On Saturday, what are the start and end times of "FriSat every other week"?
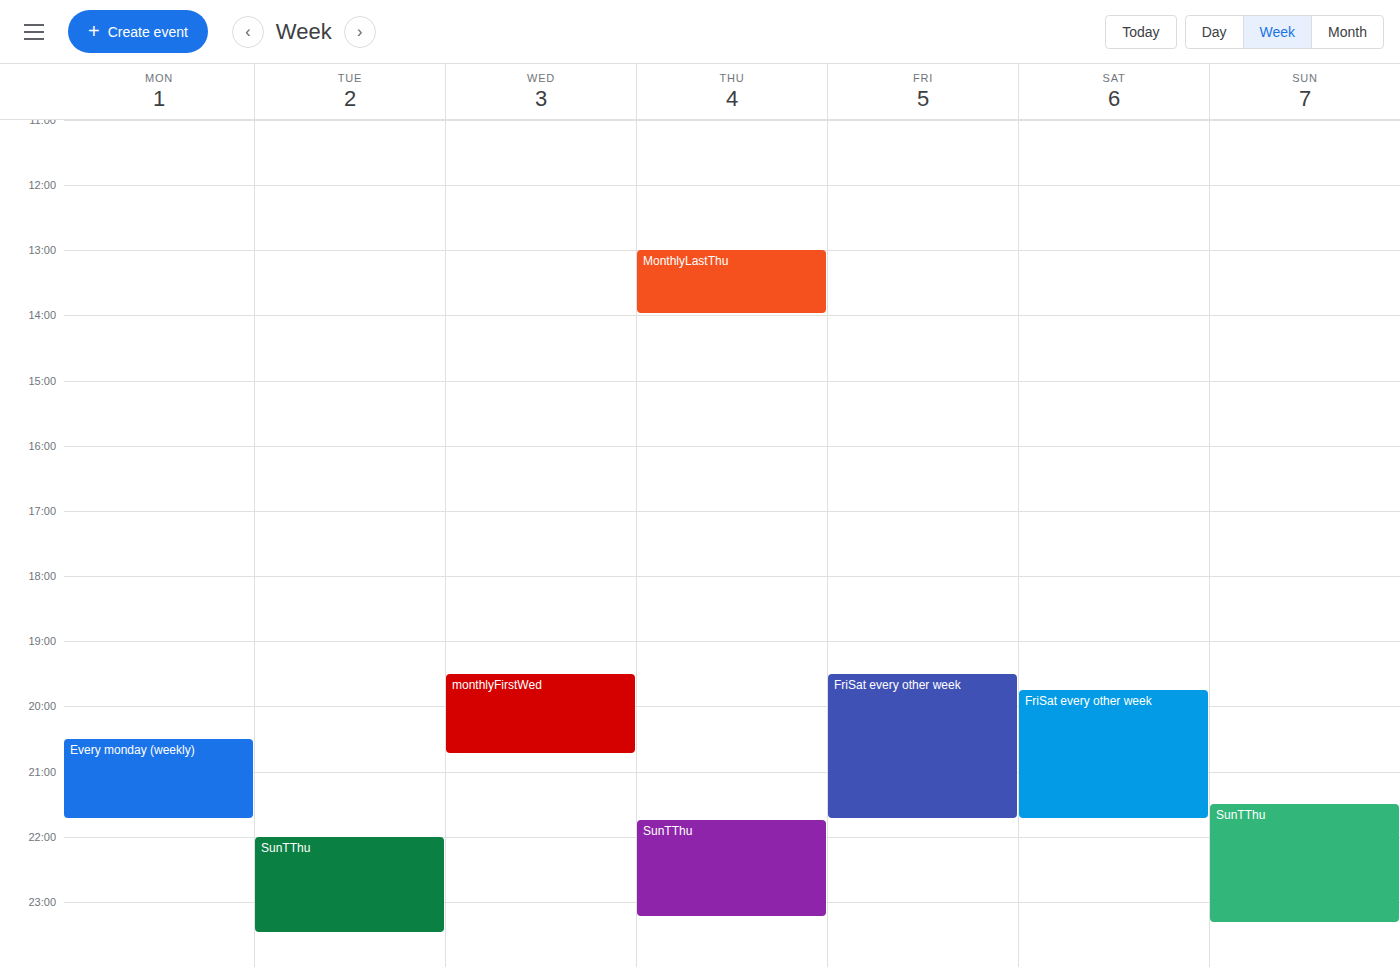
7:45 PM to 9:45 PM